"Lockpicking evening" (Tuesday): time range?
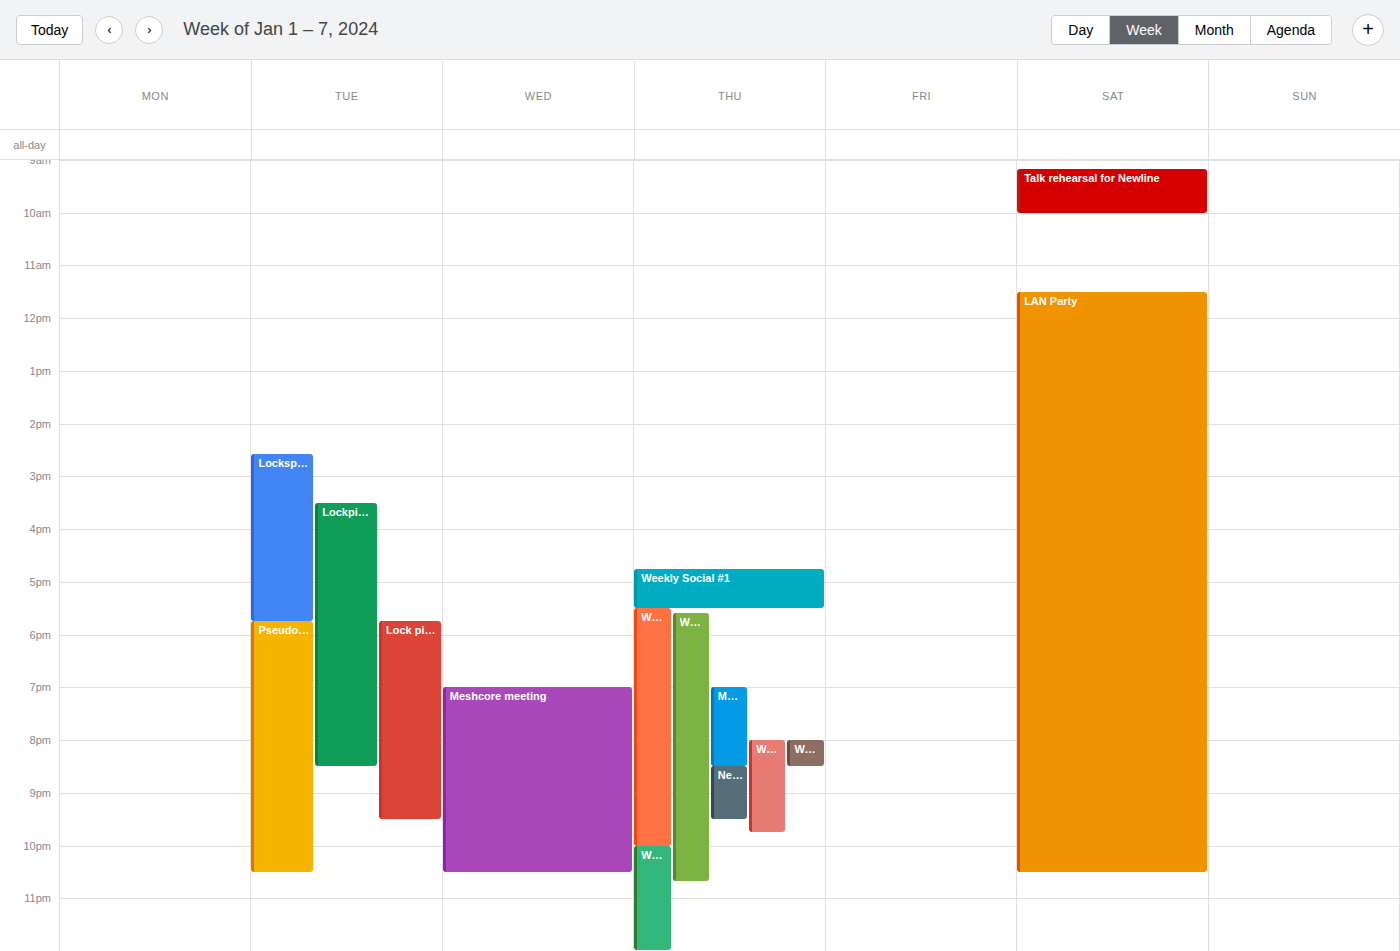
3:30 PM to 8:30 PM